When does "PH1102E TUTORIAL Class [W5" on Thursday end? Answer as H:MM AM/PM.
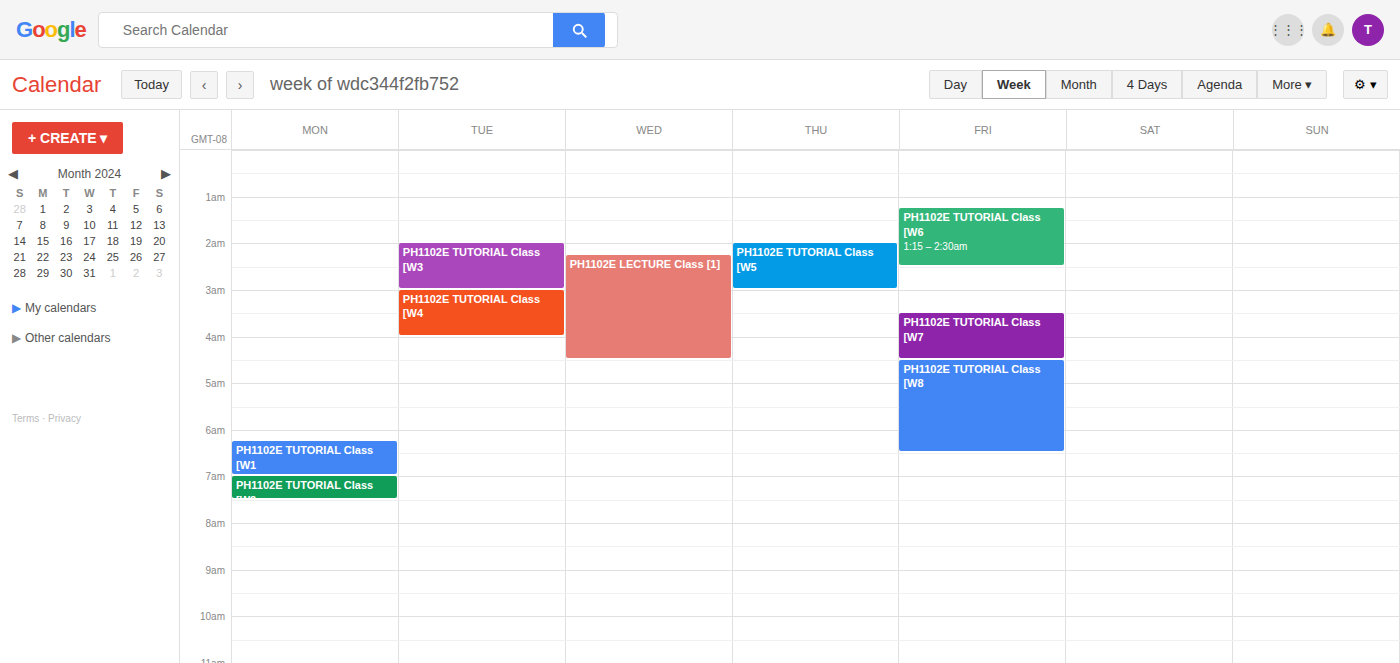
3:00 AM